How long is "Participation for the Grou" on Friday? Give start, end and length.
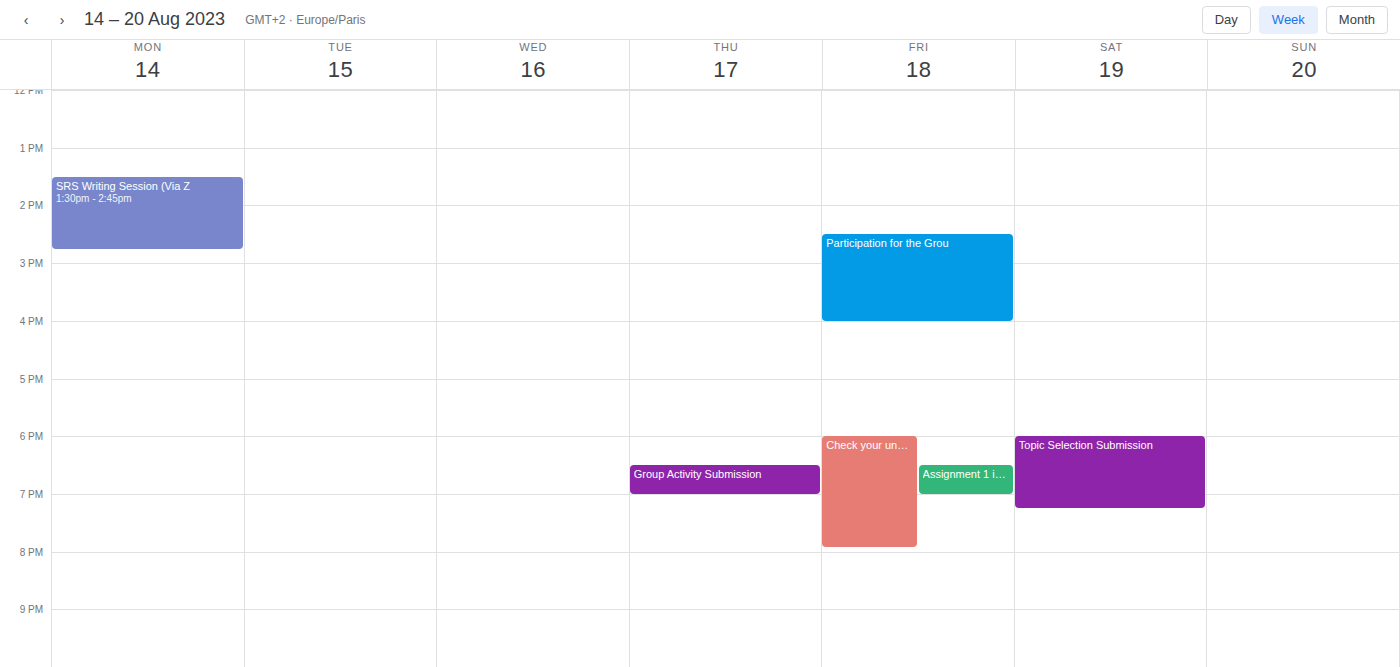
2:30 PM to 4:00 PM, 1 hour 30 minutes